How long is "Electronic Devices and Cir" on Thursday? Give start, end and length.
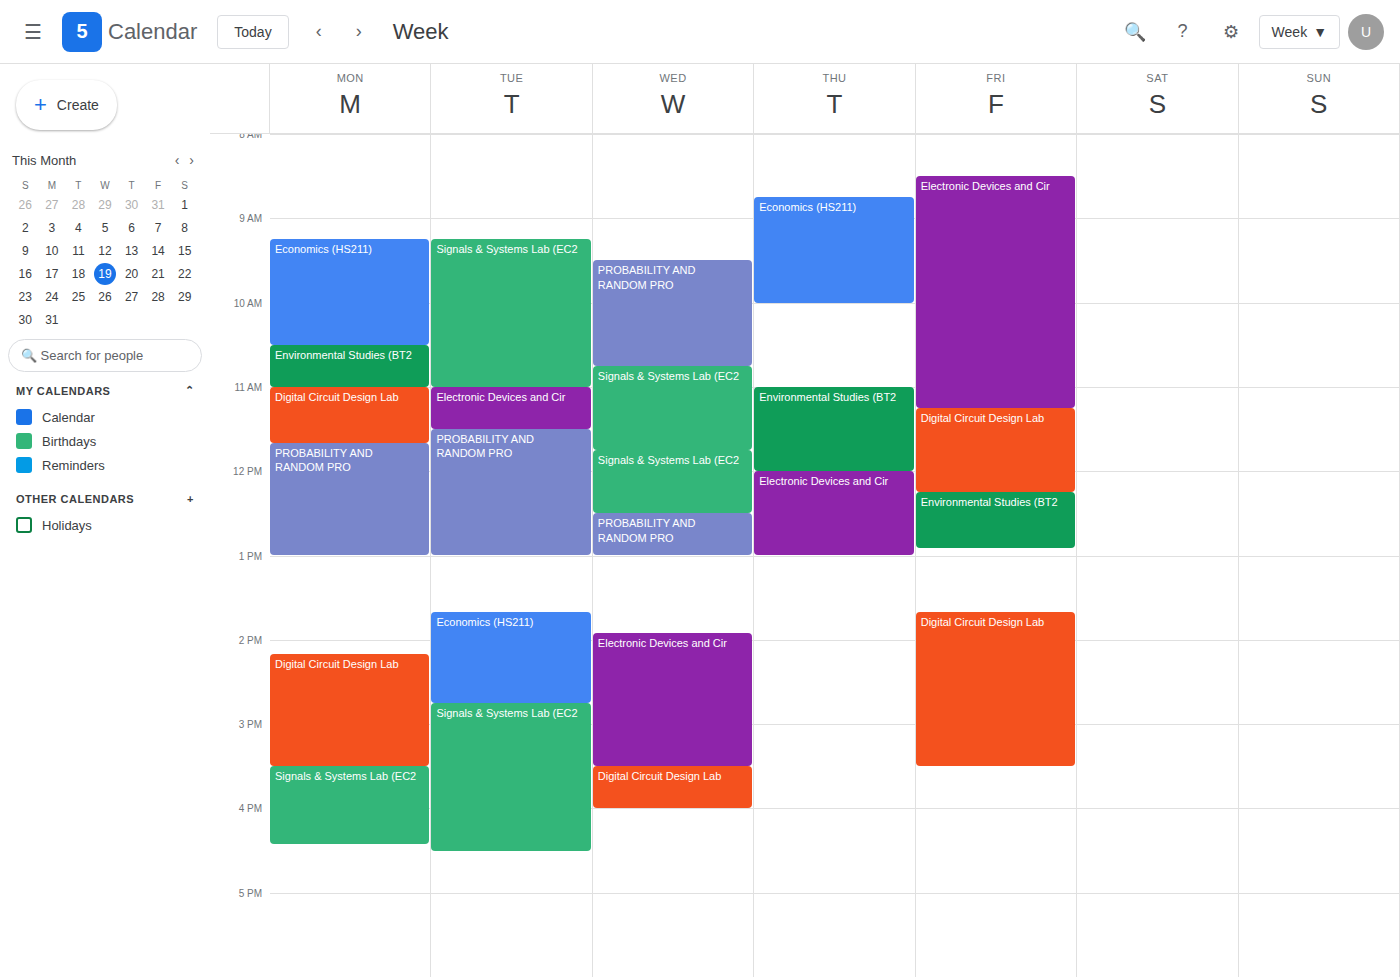
12:00 PM to 1:00 PM, 1 hour